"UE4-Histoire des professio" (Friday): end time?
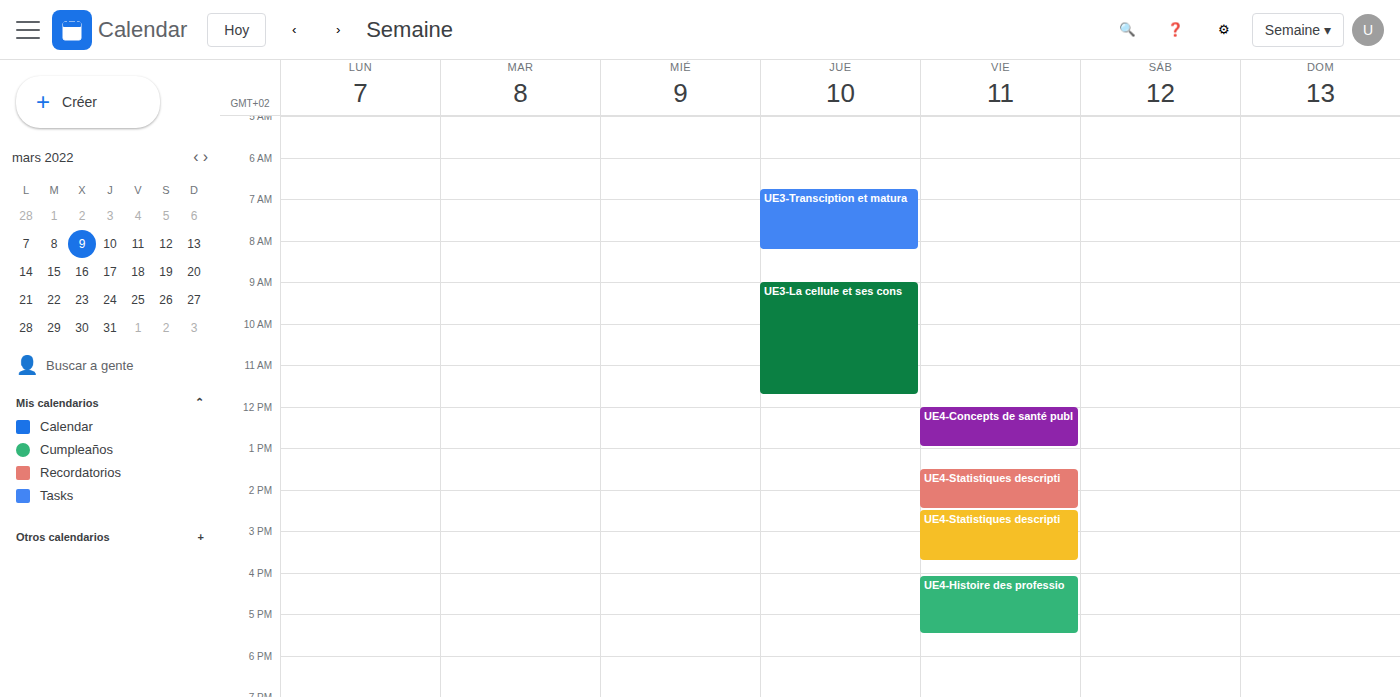
5:30 PM